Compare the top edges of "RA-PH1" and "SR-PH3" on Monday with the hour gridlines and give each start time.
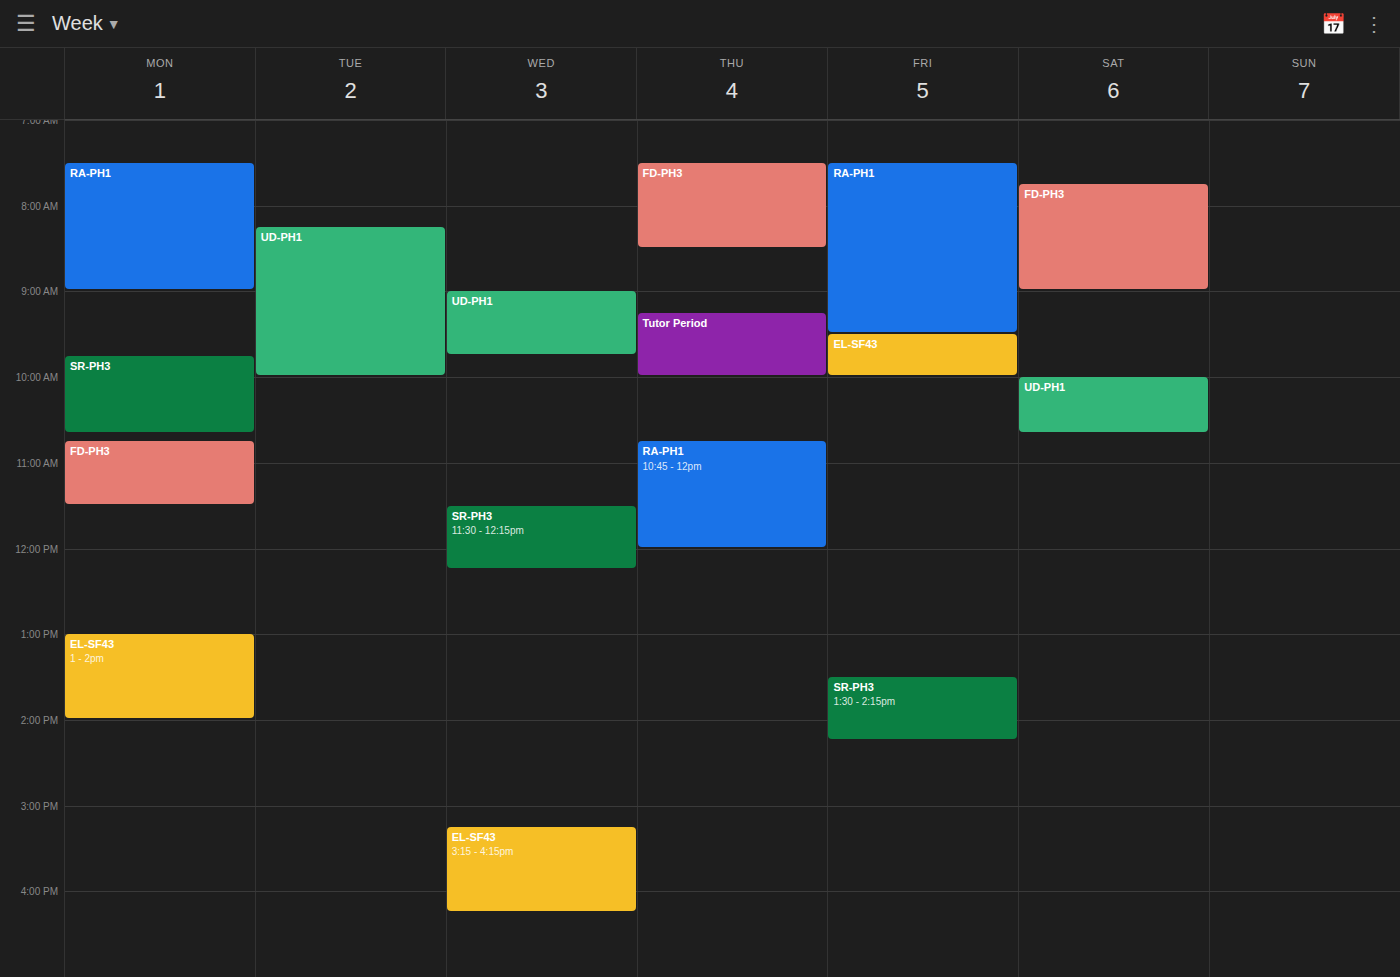
"RA-PH1": 7:30 AM, halfway between the 7 AM and 8 AM lines. "SR-PH3": 9:45 AM, neither: three quarters of the way from the 9 AM line to the 10 AM line.